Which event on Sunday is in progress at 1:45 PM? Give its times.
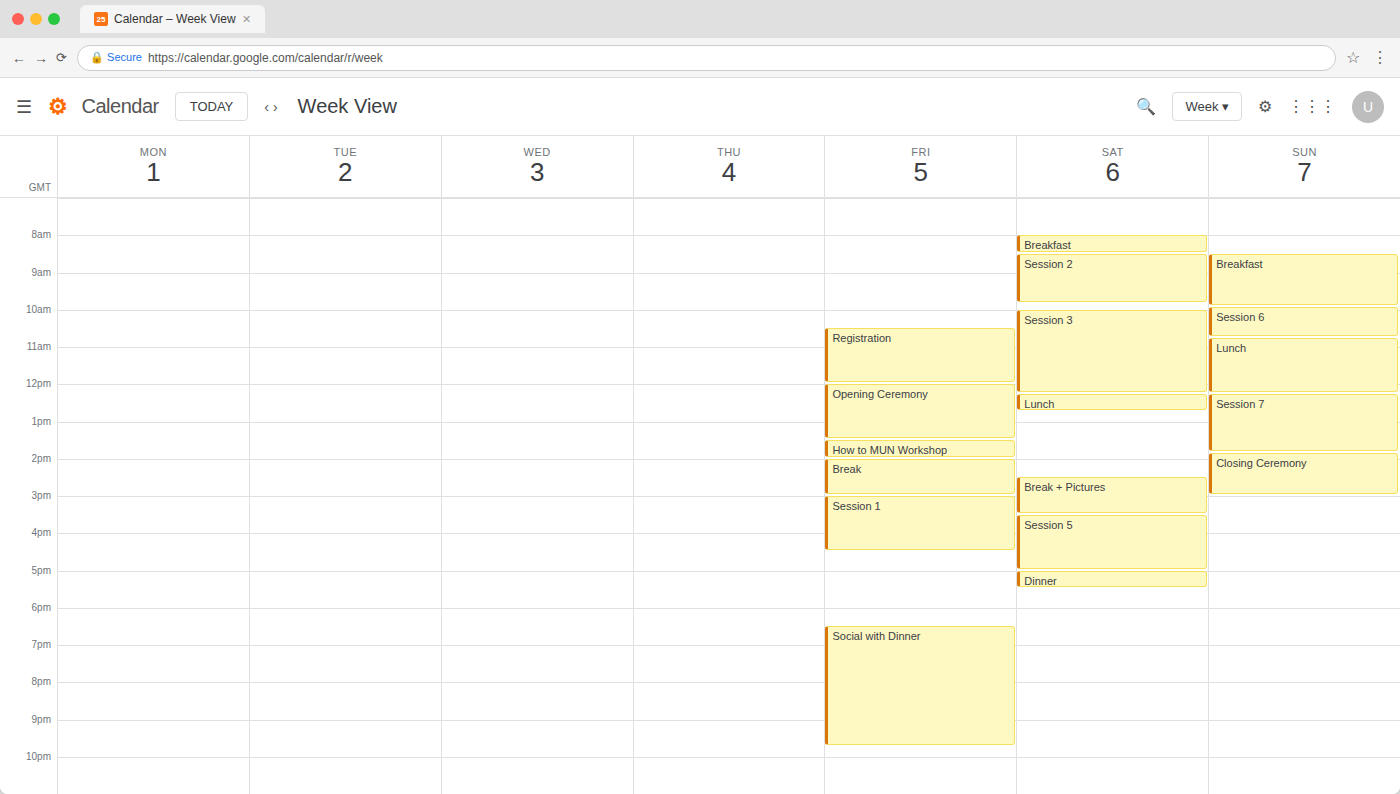
"Session 7", 12:15 PM to 1:50 PM